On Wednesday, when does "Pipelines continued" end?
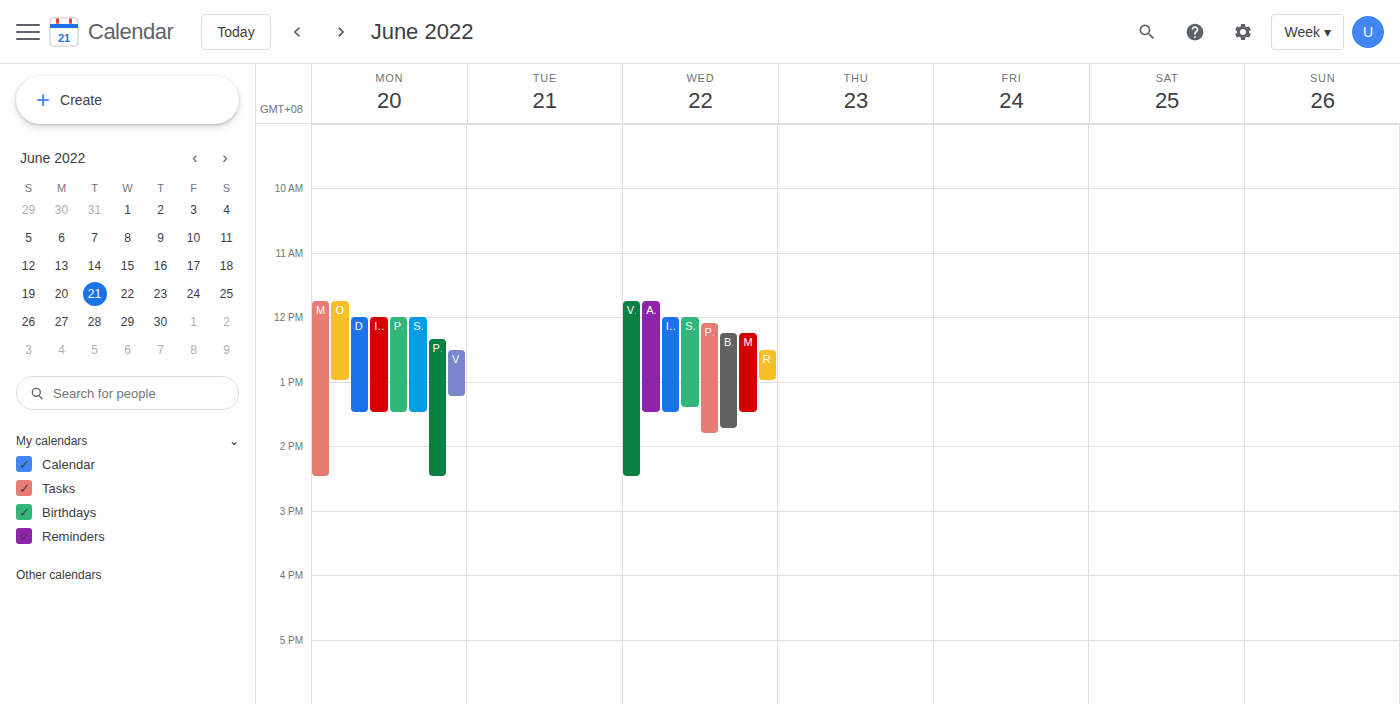
13:50